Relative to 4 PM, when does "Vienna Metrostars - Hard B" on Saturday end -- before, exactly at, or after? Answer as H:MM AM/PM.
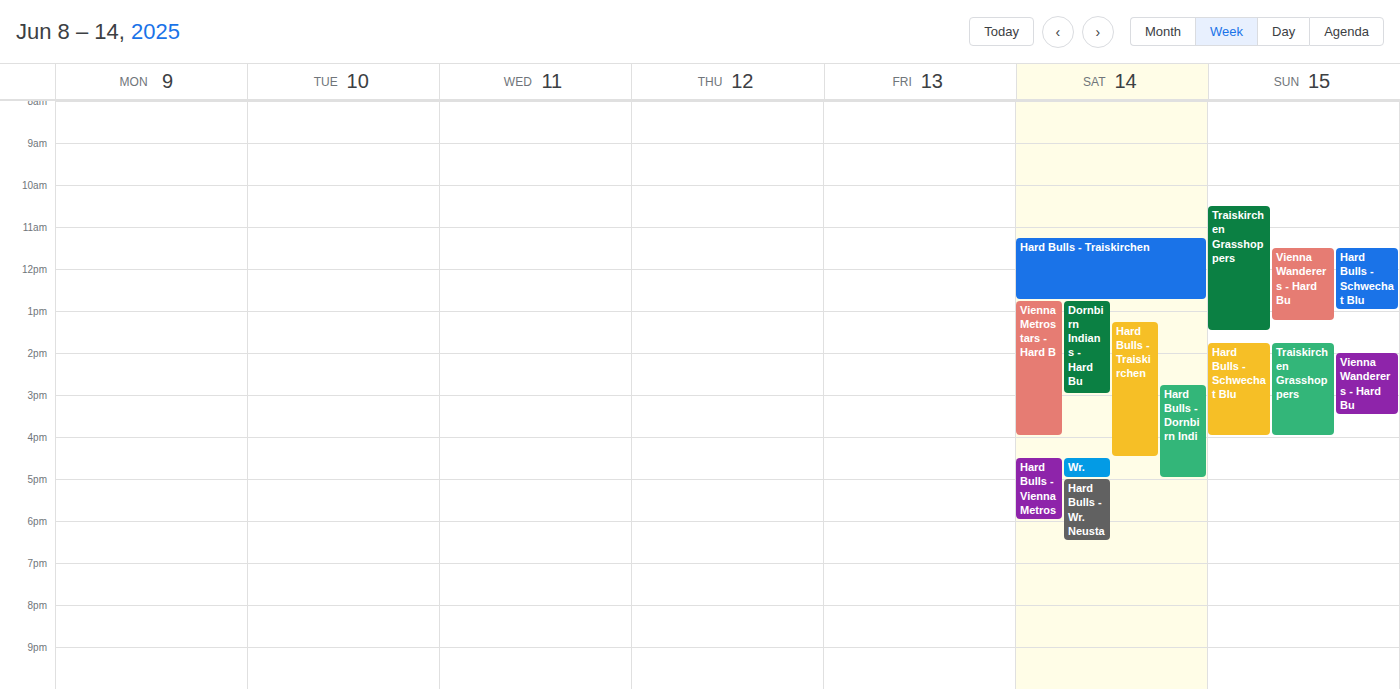
4:00 PM -- exactly at 4 PM, on the 4 PM line.